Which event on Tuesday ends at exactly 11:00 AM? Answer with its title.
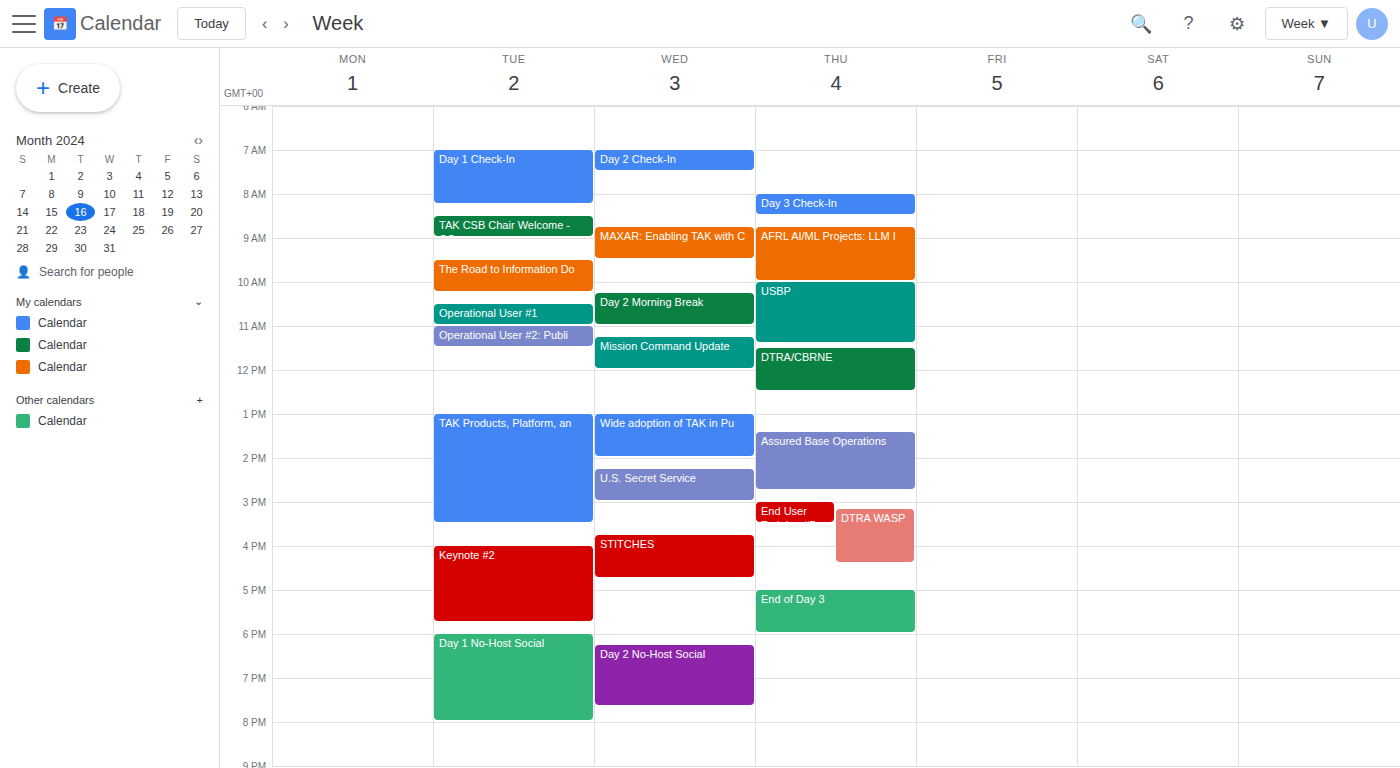
"Operational User #1"